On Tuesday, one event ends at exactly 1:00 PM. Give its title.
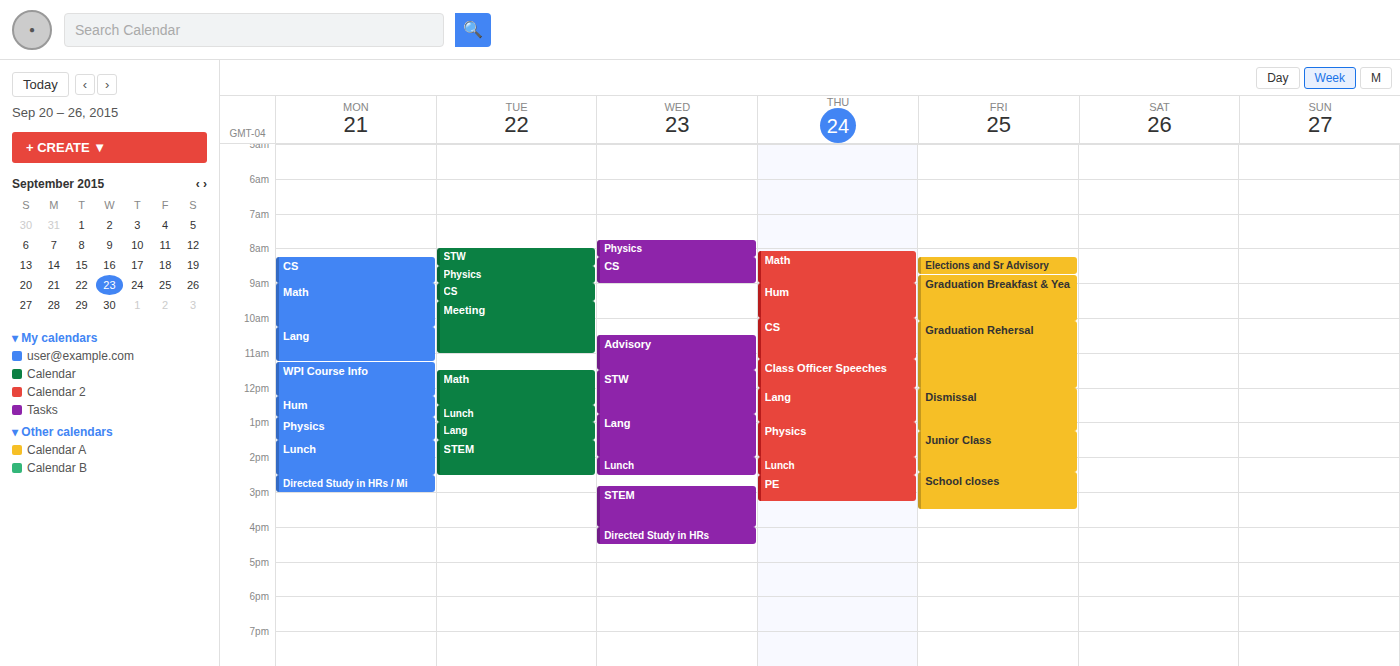
"Lunch"